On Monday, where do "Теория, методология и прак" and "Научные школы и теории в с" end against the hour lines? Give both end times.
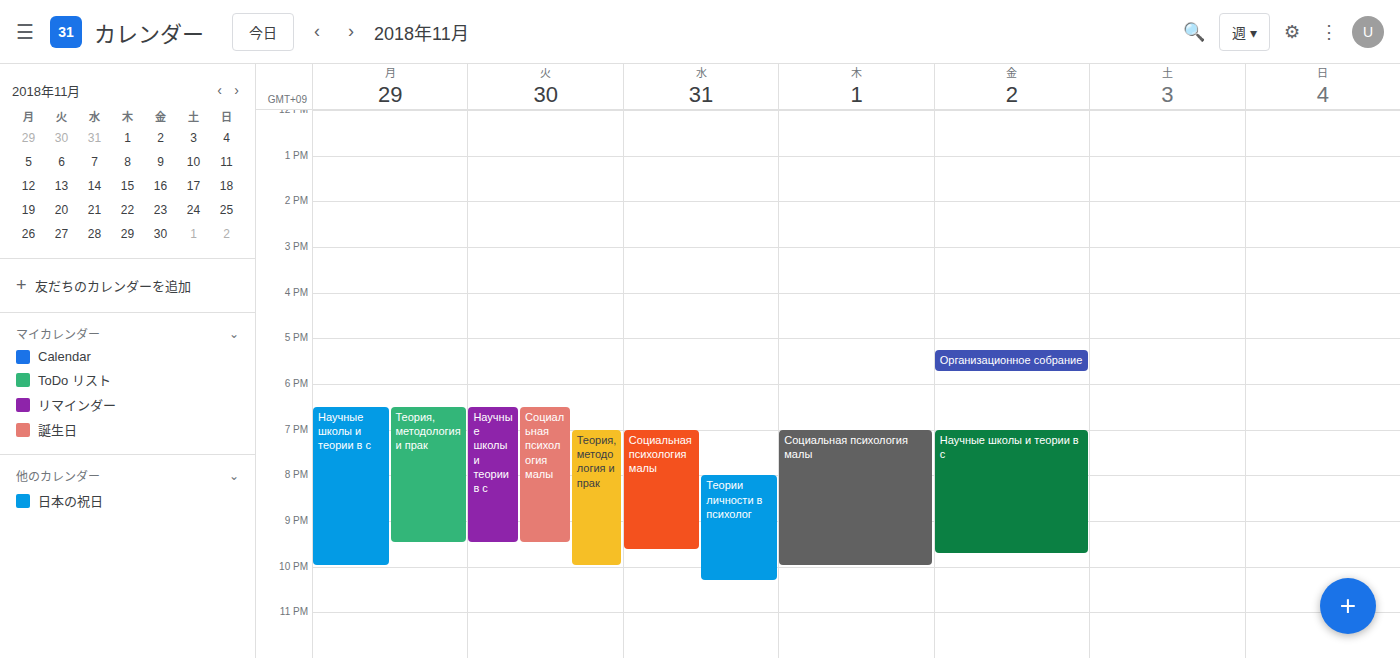
"Теория, методология и прак": 9:30 PM, halfway between the 9 PM and 10 PM lines. "Научные школы и теории в с": 10:00 PM, exactly on the 10 PM line.